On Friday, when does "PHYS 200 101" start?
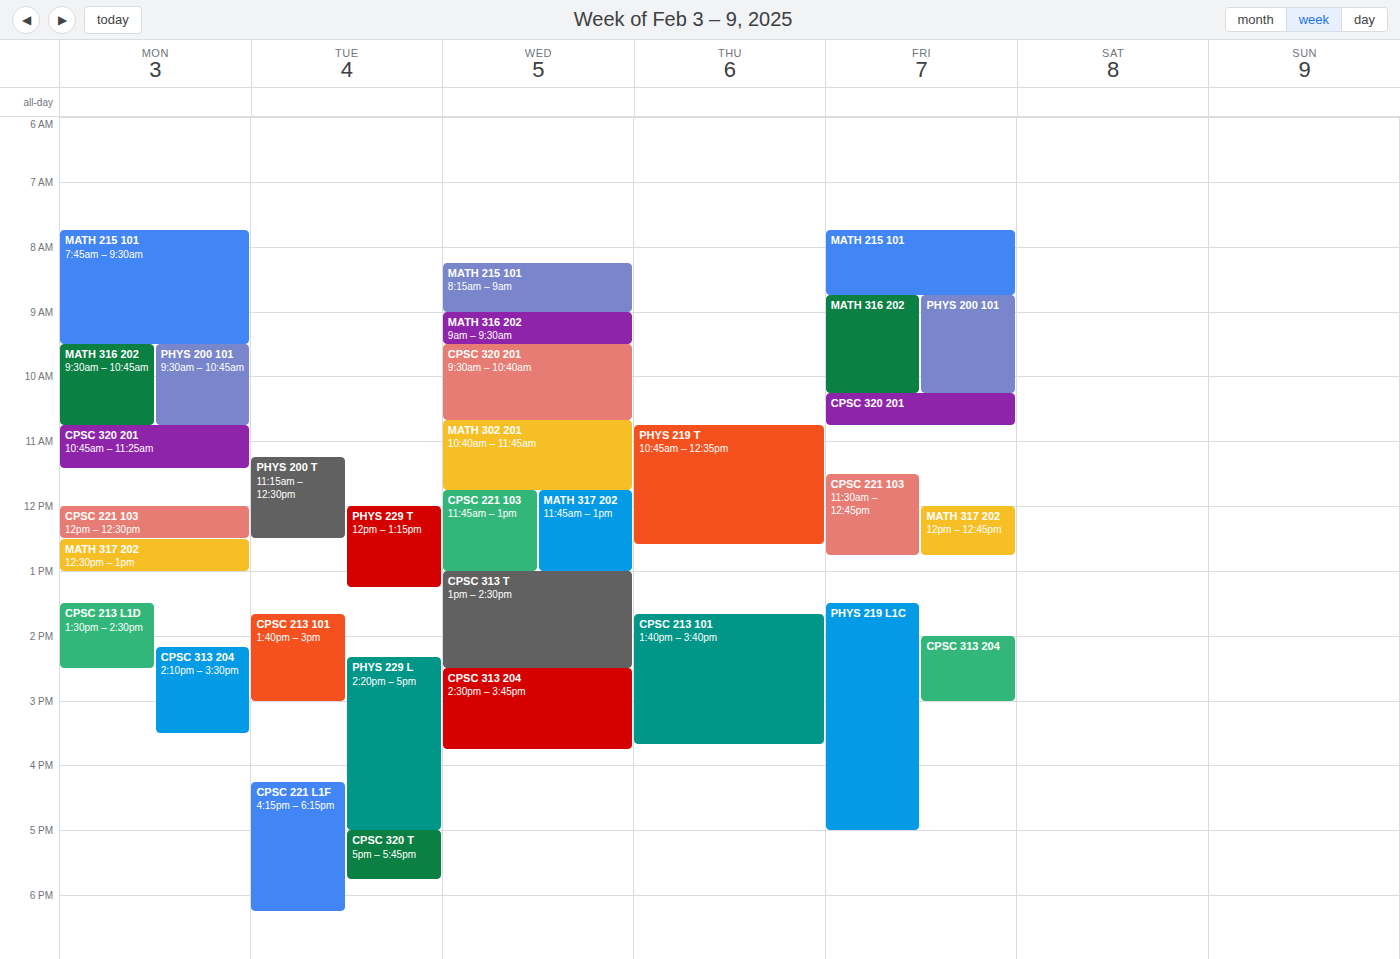
8:45 AM